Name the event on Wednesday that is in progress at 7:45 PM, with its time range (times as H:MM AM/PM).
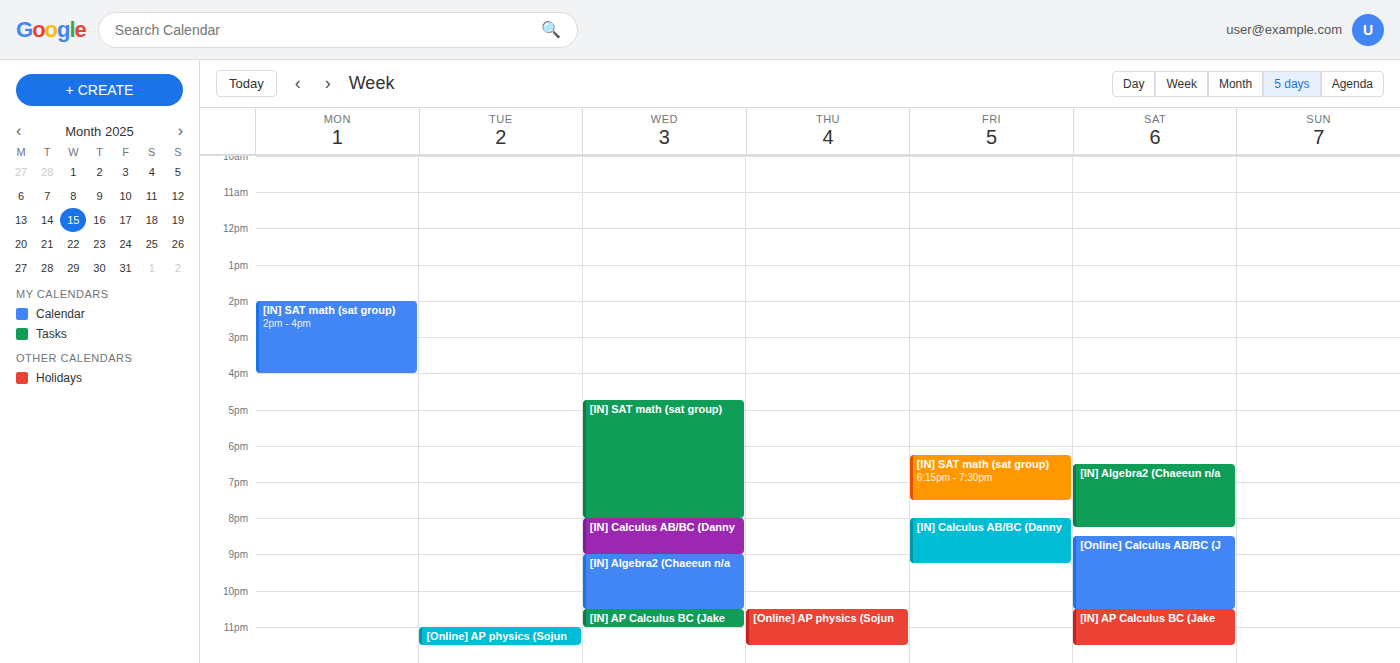
"[IN] SAT math (sat group)", 4:45 PM to 8:00 PM